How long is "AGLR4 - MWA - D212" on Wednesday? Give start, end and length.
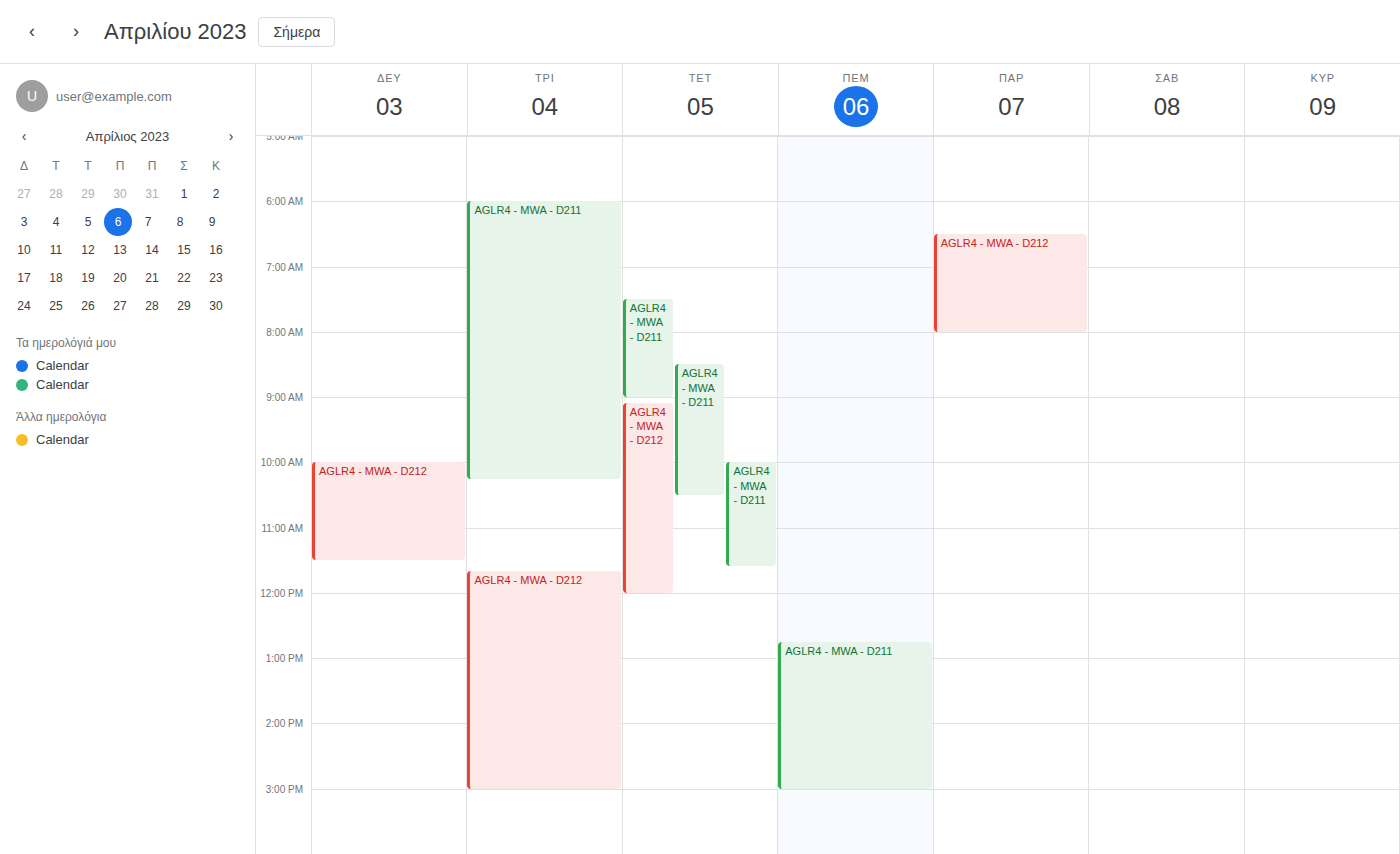
9:05 AM to 12:00 PM, 2 hours 55 minutes